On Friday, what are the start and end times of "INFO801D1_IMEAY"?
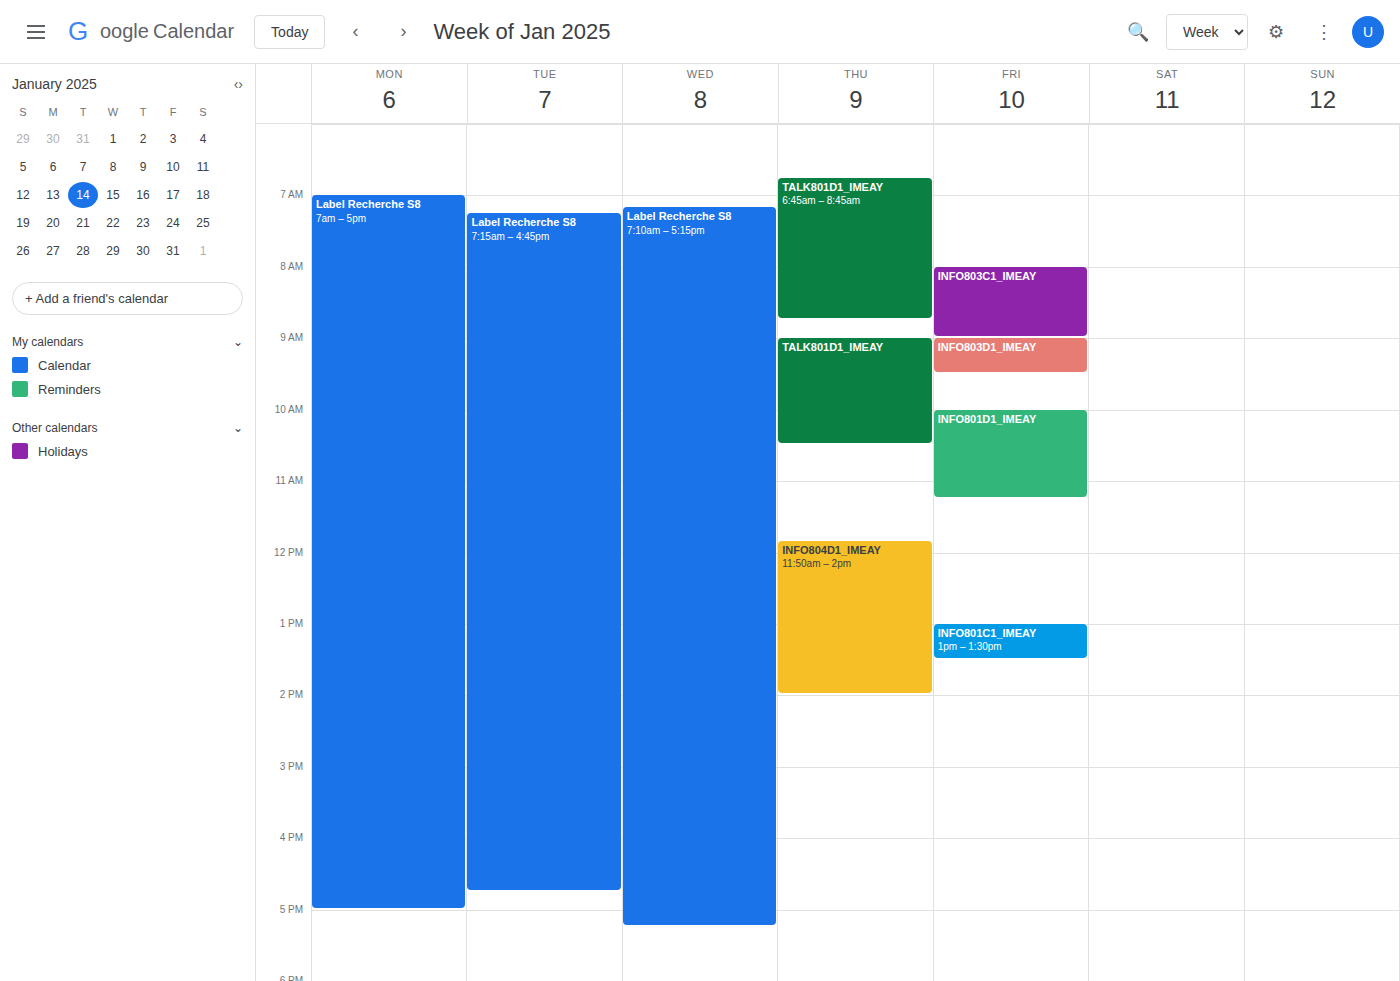
10:00 AM to 11:15 AM